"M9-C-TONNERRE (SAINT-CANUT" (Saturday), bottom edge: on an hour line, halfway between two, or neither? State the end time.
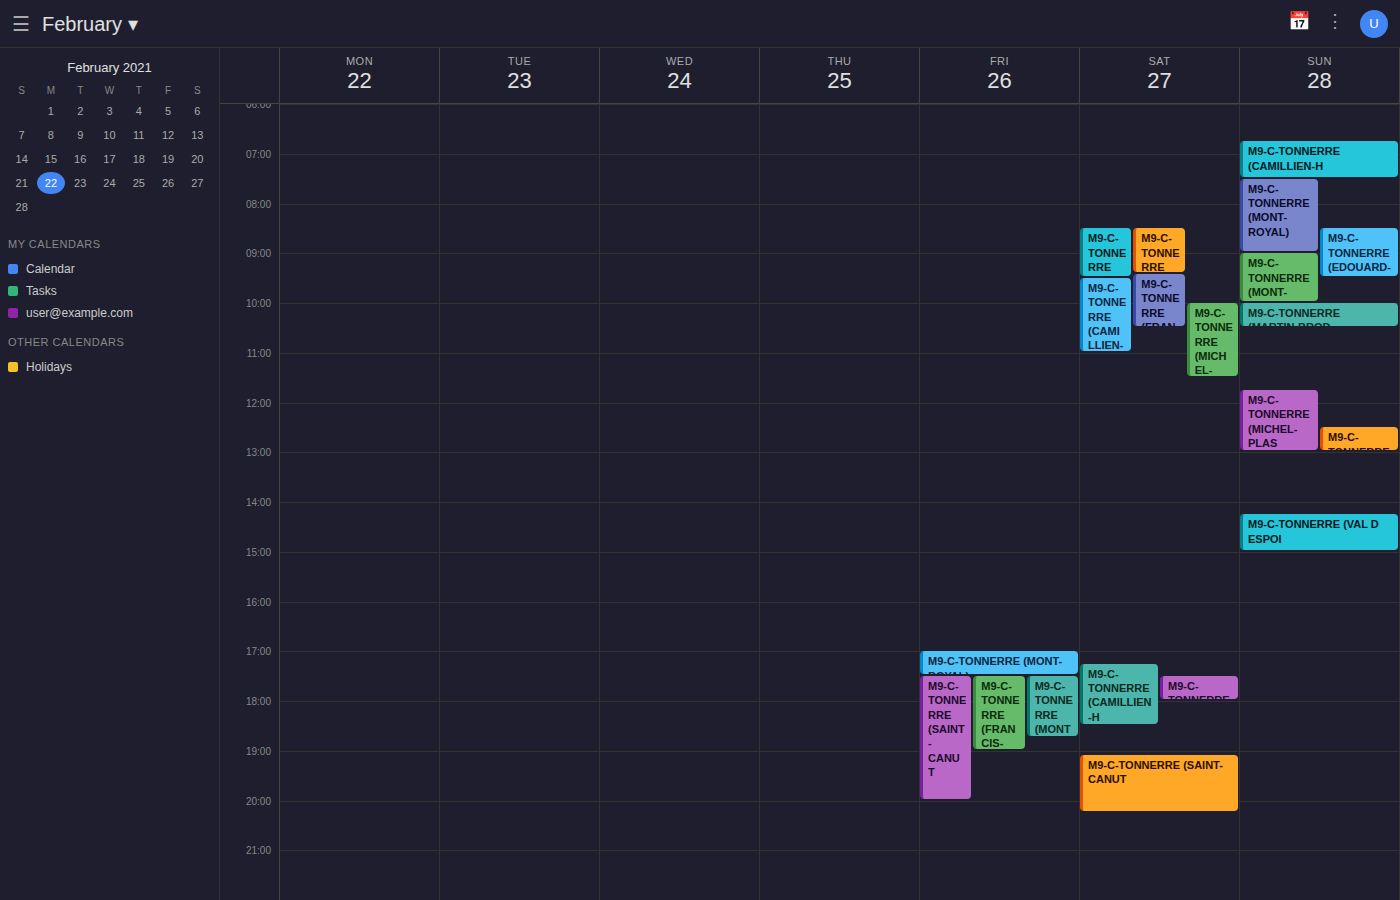
8:15 PM -- neither: a quarter of the way from the 8 PM line to the 9 PM line.